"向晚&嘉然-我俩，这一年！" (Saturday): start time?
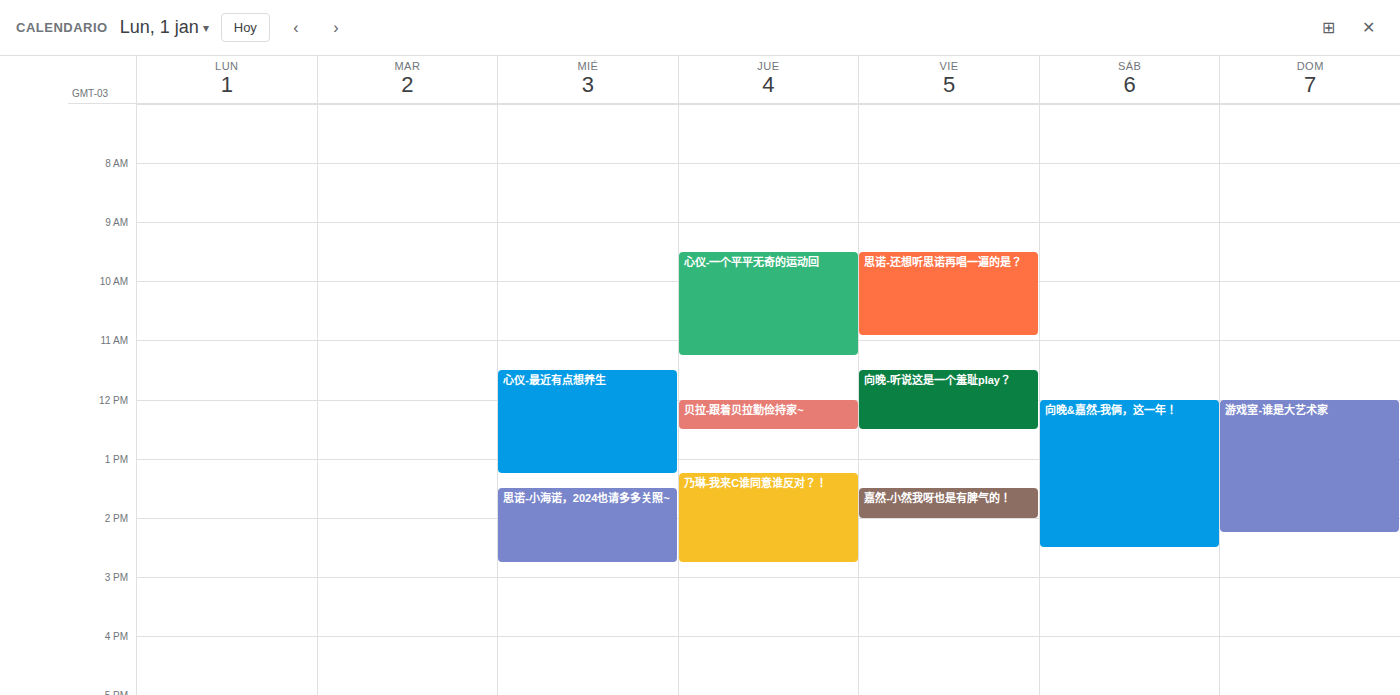
12:00 PM